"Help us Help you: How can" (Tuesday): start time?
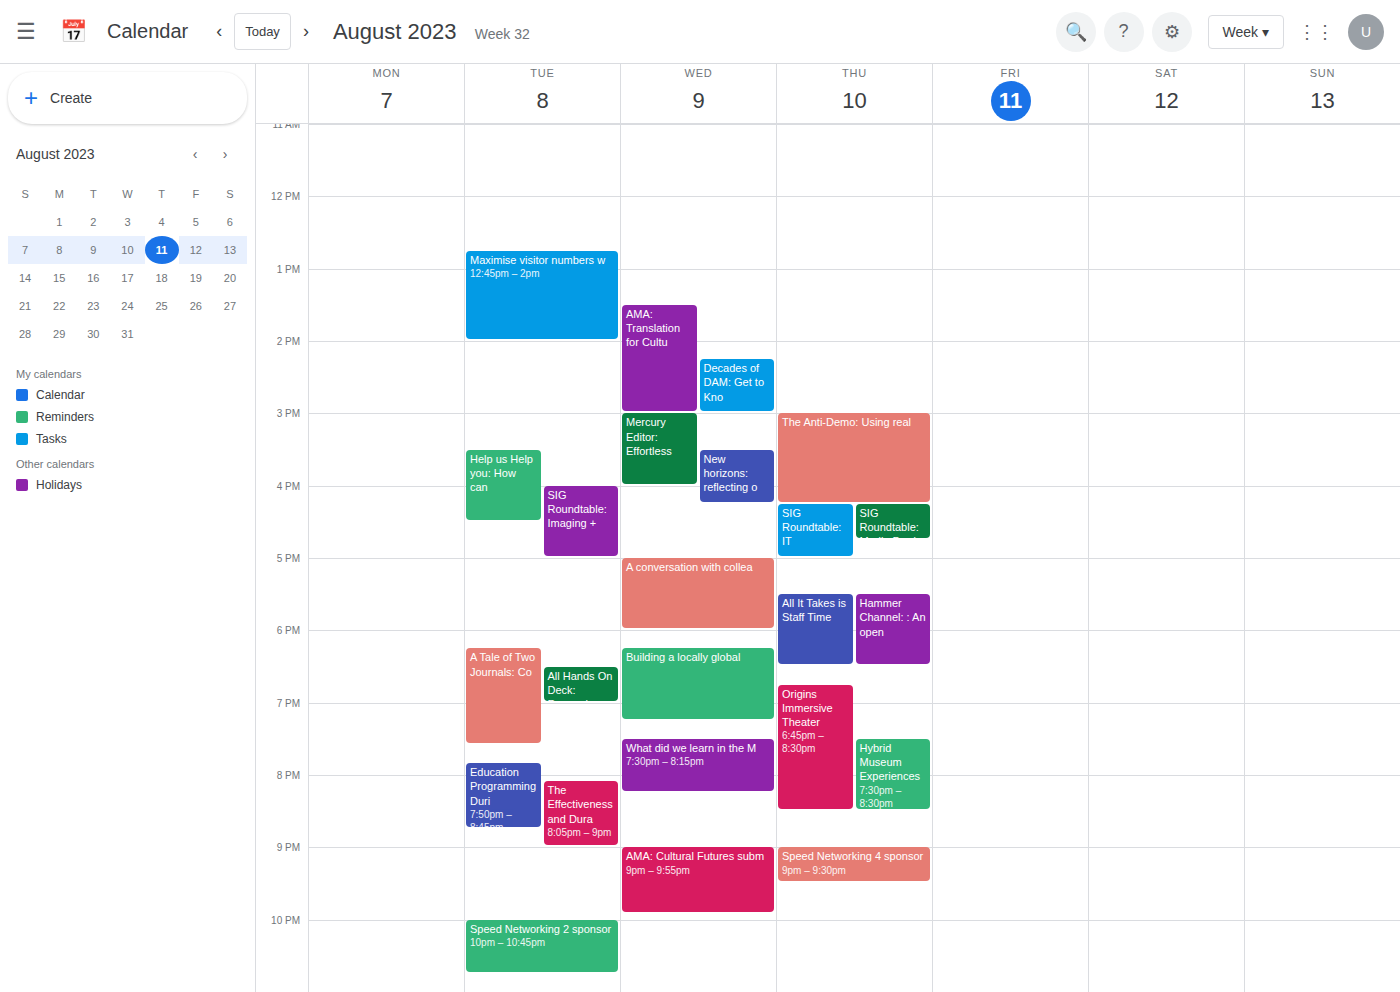
3:30 PM